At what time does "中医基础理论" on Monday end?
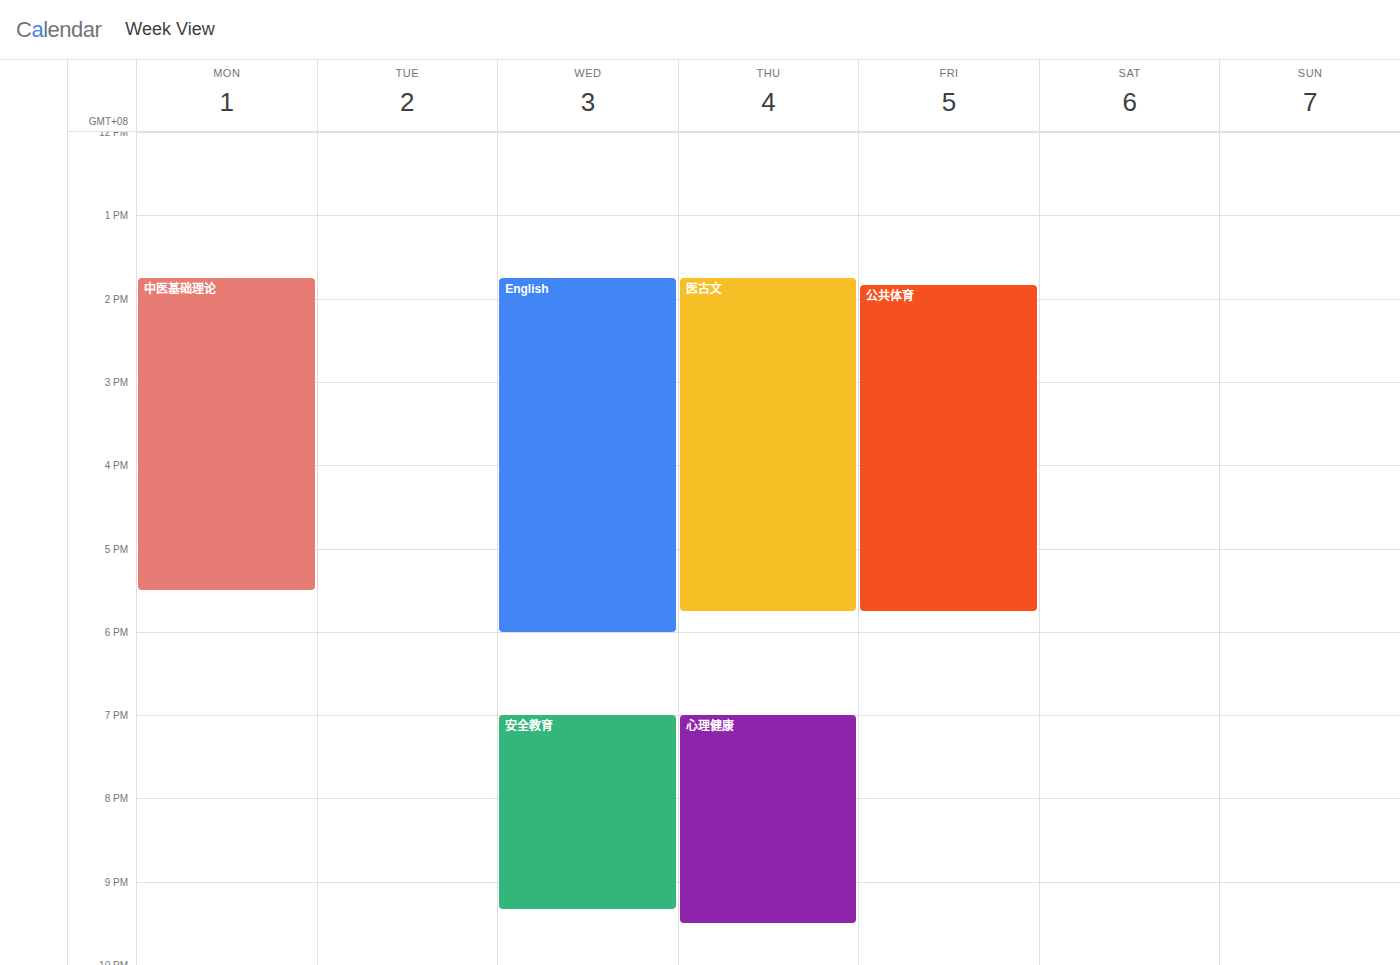
17:30